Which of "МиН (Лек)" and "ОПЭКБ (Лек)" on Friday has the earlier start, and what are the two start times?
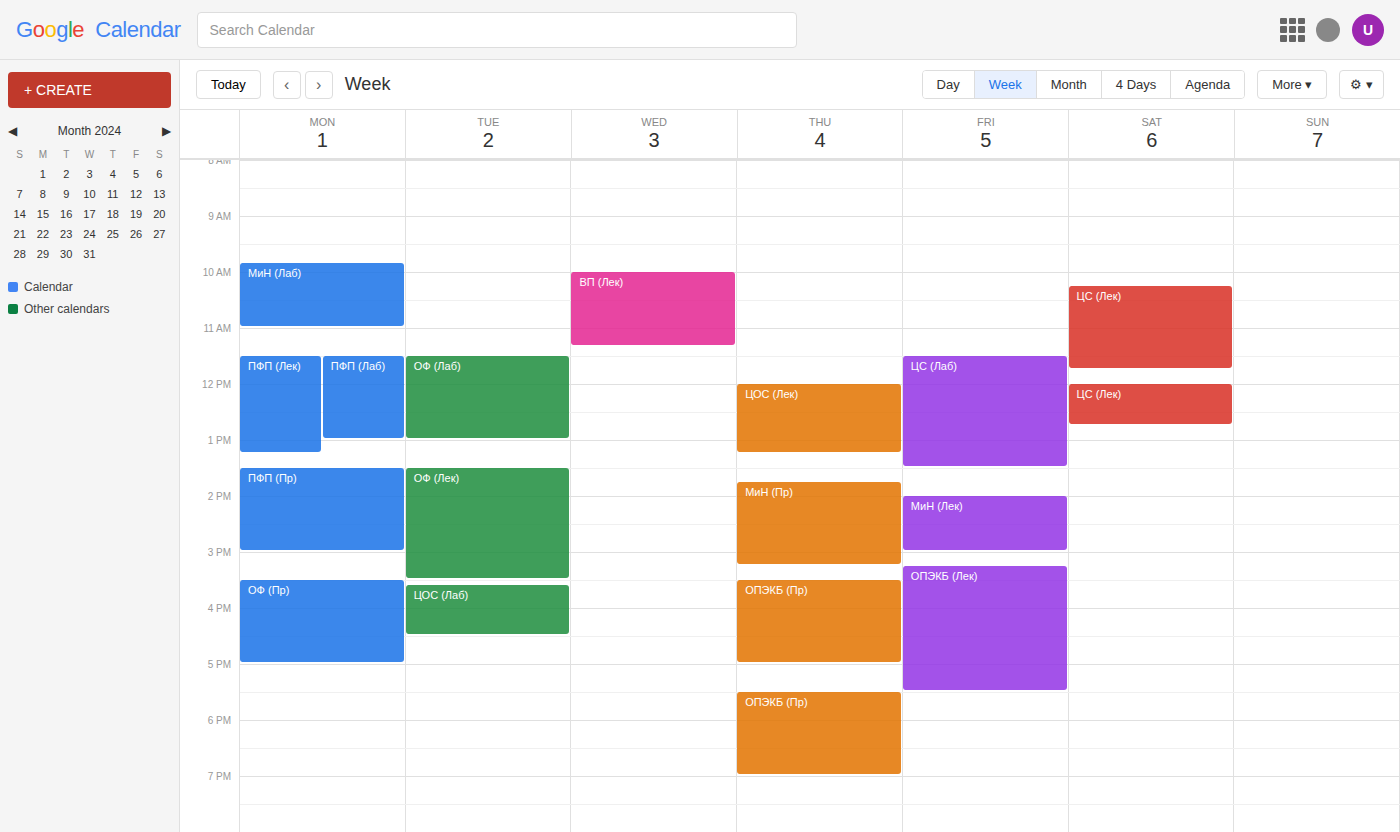
"МиН (Лек)" 2:00 PM; "ОПЭКБ (Лек)" 3:15 PM.